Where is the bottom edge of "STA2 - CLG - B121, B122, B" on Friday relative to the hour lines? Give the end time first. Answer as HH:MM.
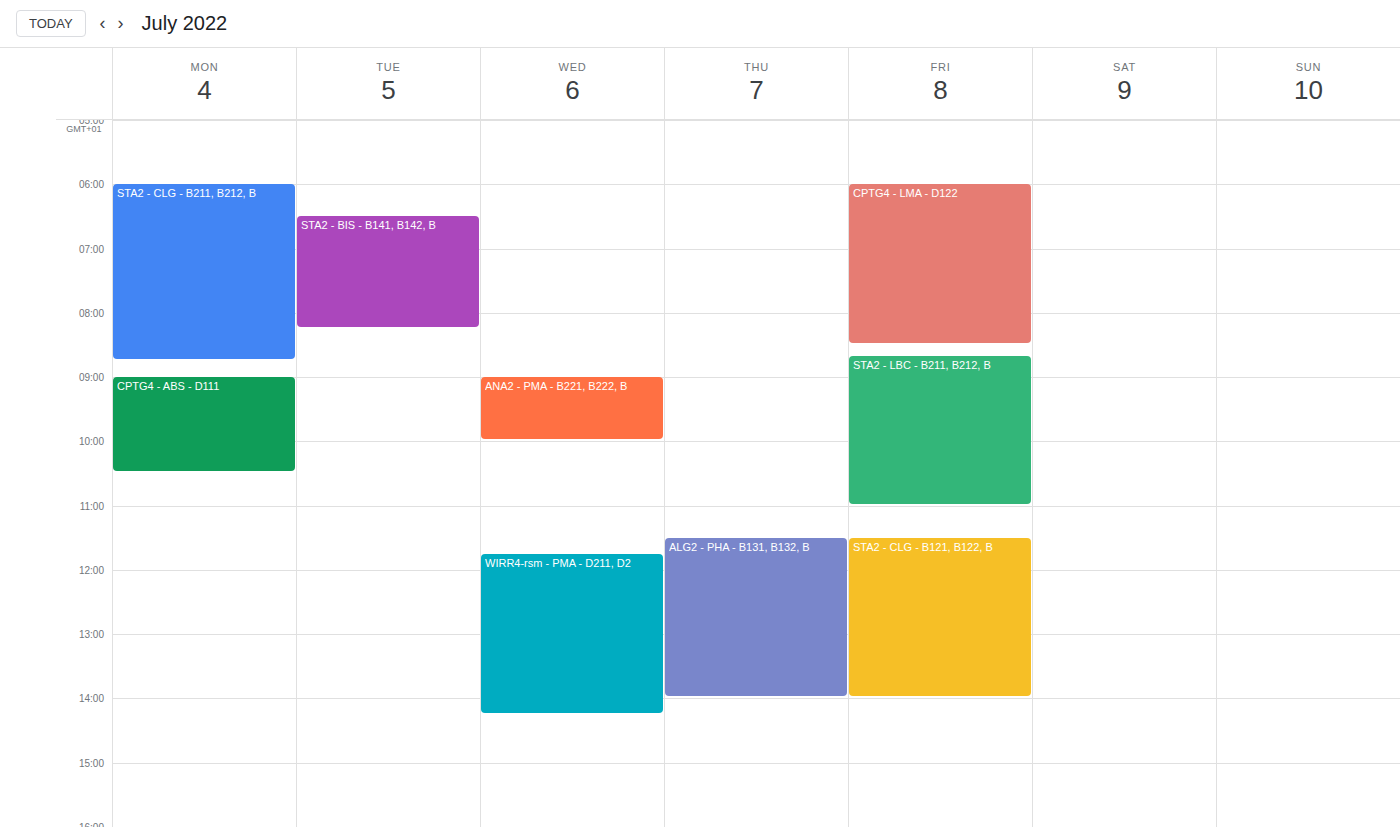
14:00 -- exactly on the 14:00 line.